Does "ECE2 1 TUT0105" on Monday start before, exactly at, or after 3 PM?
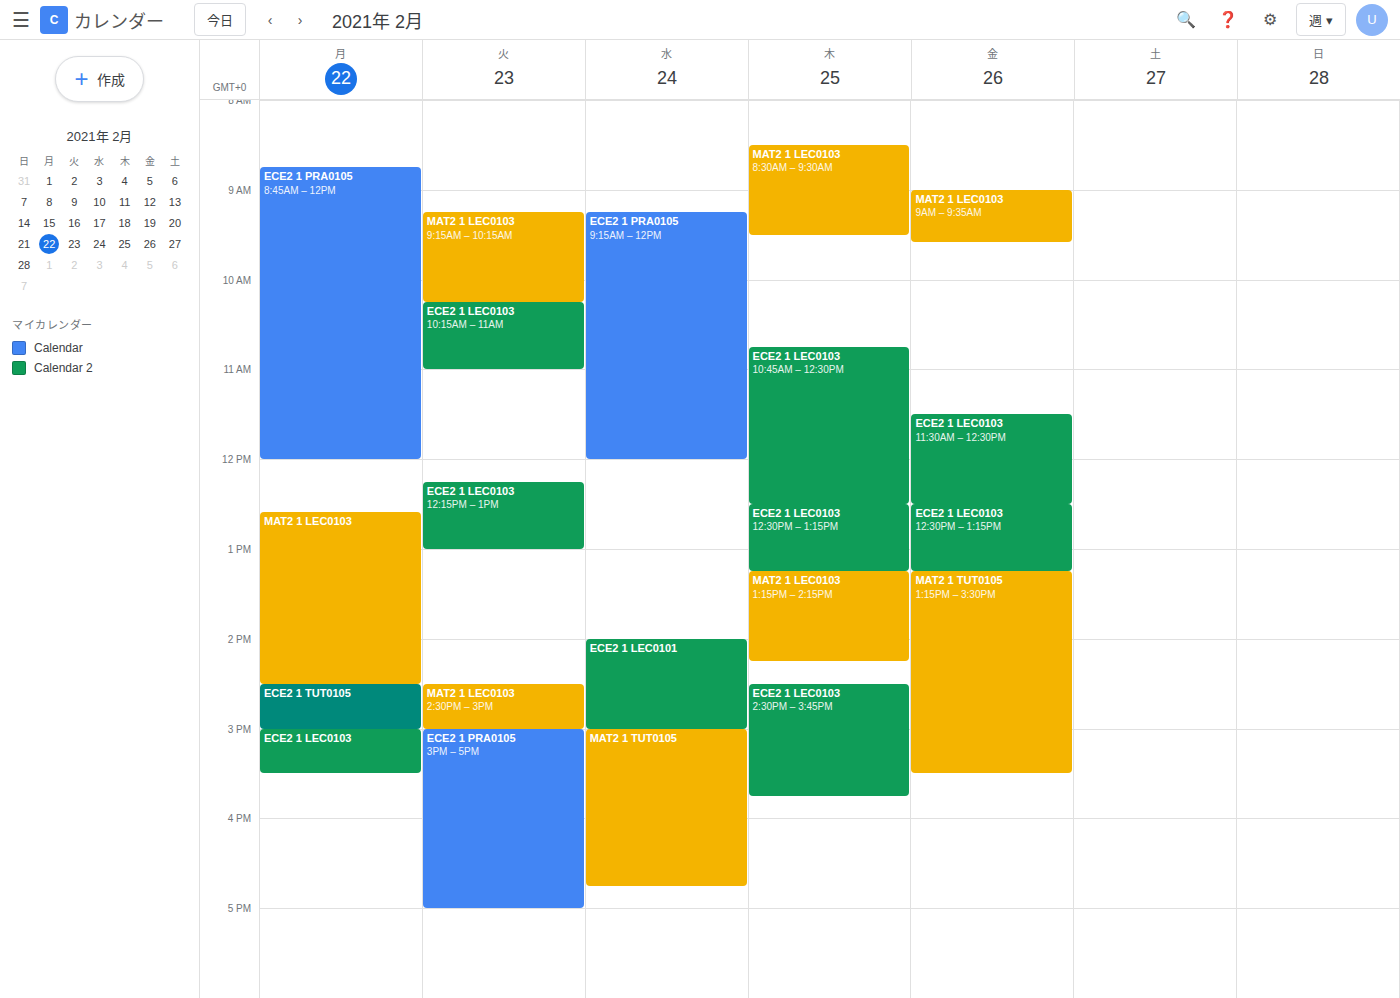
2:30 PM -- before 3 PM, 30 minutes above the 3 PM line.